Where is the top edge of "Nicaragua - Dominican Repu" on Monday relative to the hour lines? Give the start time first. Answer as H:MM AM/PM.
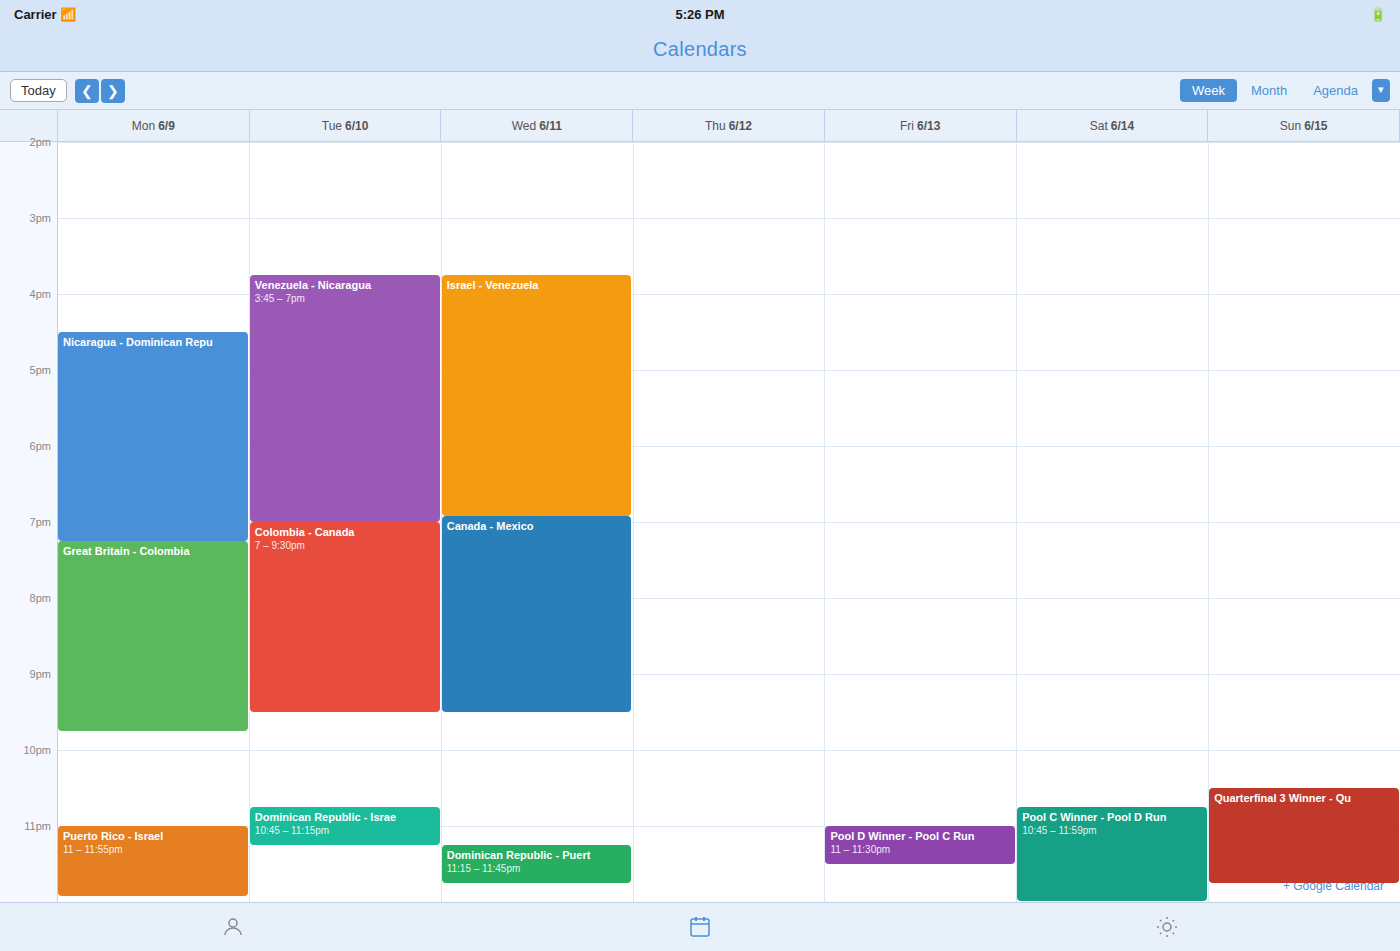
4:30 PM -- halfway between the 4 PM and 5 PM lines.